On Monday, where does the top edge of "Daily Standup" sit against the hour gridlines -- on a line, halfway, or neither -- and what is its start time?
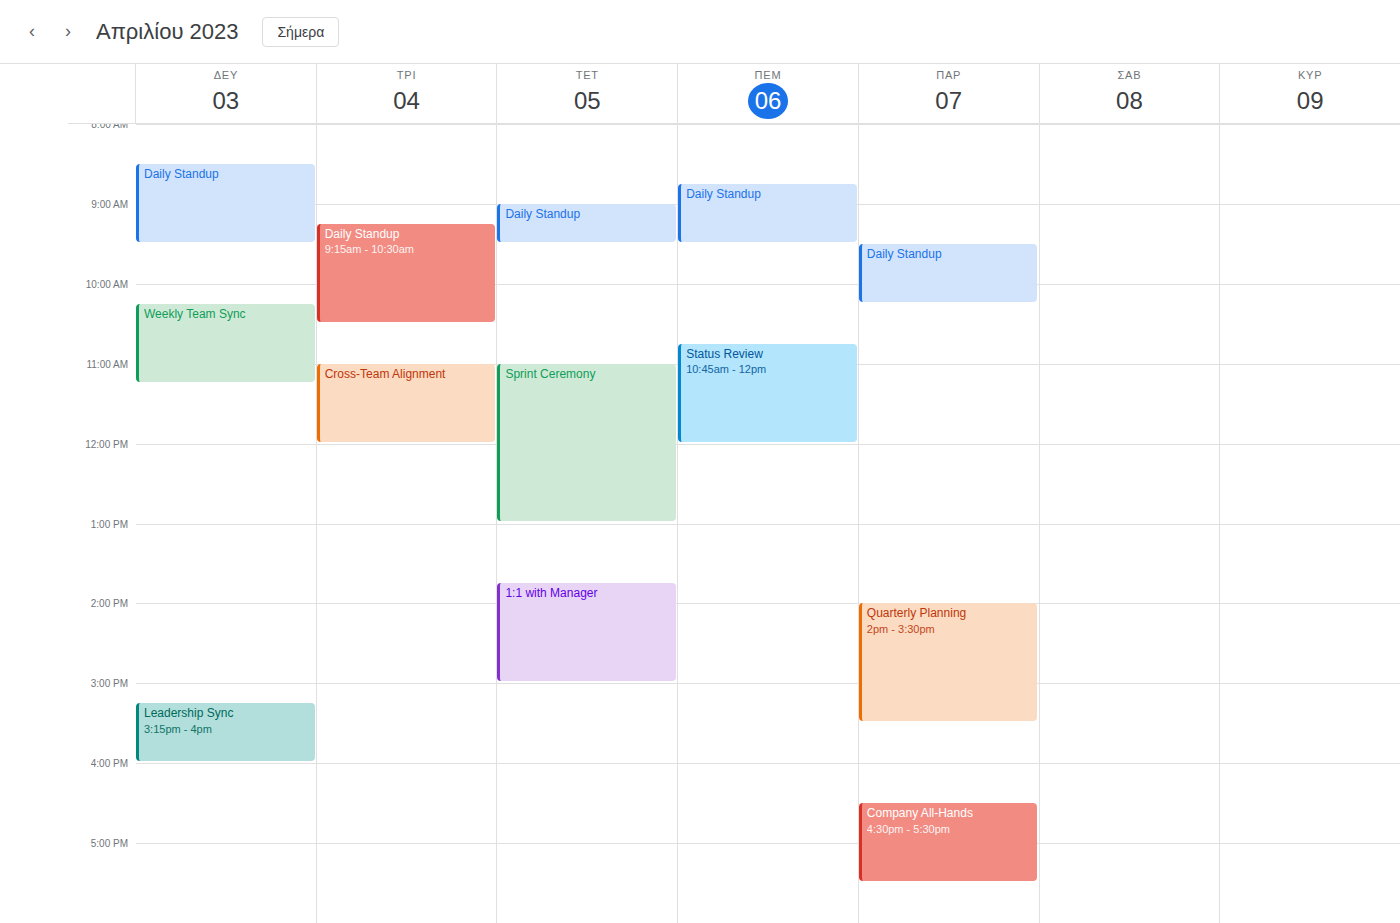
8:30 AM -- halfway between the 8 AM and 9 AM lines.